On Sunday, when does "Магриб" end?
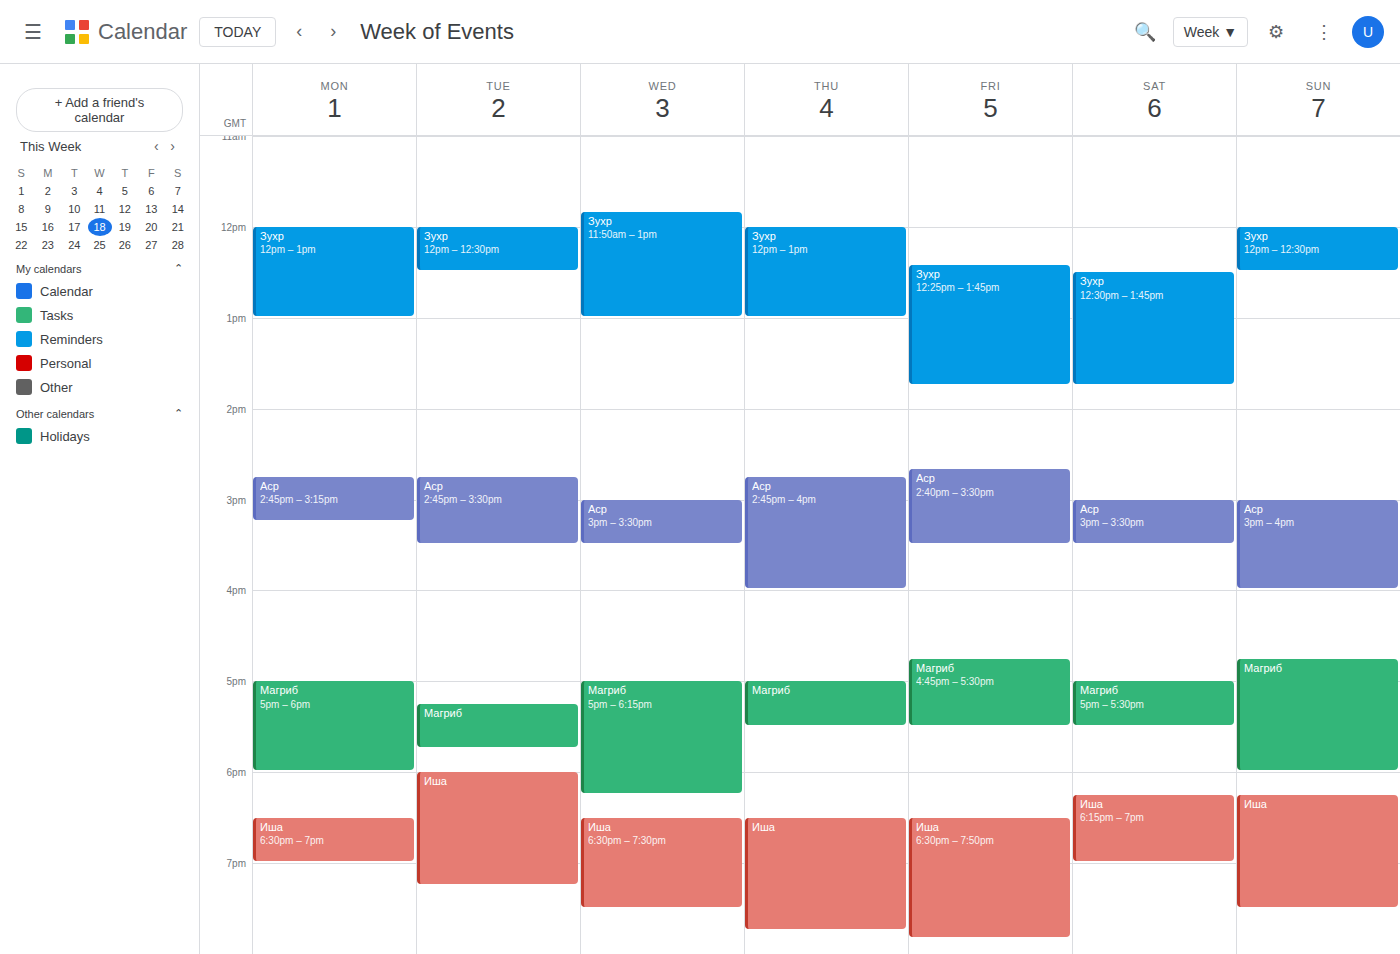
18:00